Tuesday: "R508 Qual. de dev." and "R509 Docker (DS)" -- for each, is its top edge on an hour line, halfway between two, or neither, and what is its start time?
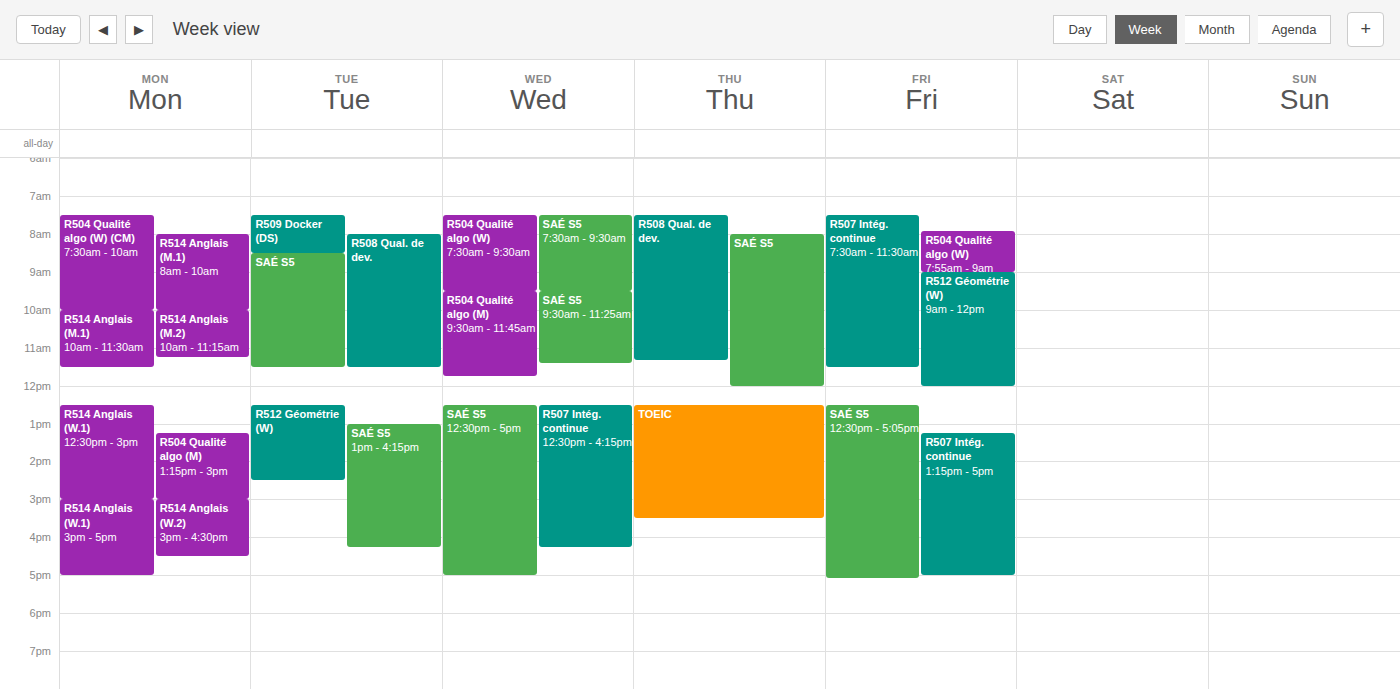
"R508 Qual. de dev.": 8:00 AM, exactly on the 8 AM line. "R509 Docker (DS)": 7:30 AM, halfway between the 7 AM and 8 AM lines.